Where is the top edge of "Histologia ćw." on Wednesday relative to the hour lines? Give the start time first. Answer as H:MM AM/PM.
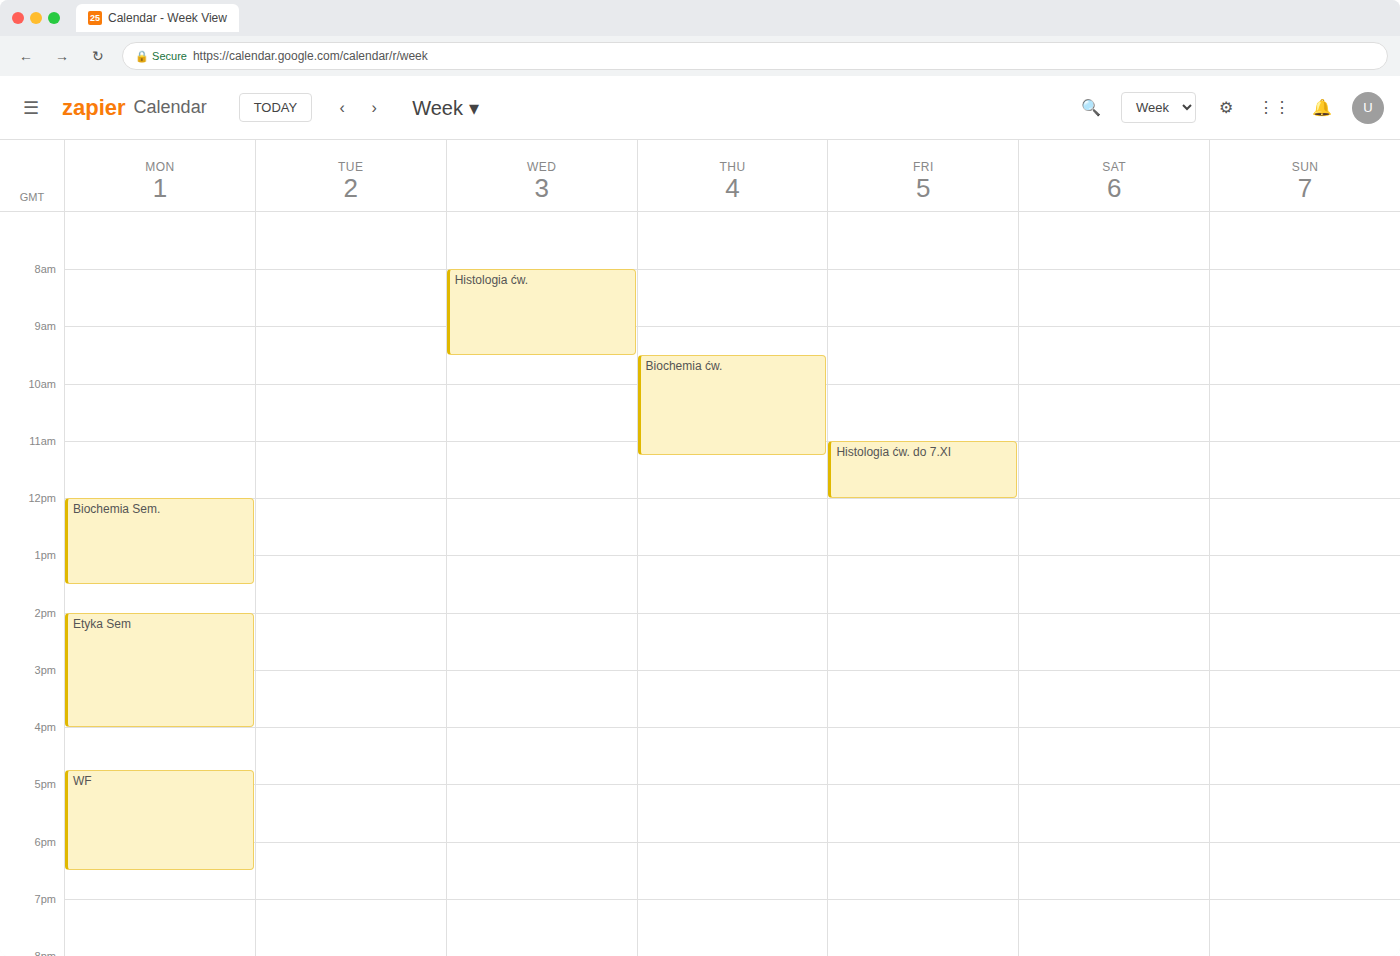
8:00 AM -- exactly on the 8 AM line.